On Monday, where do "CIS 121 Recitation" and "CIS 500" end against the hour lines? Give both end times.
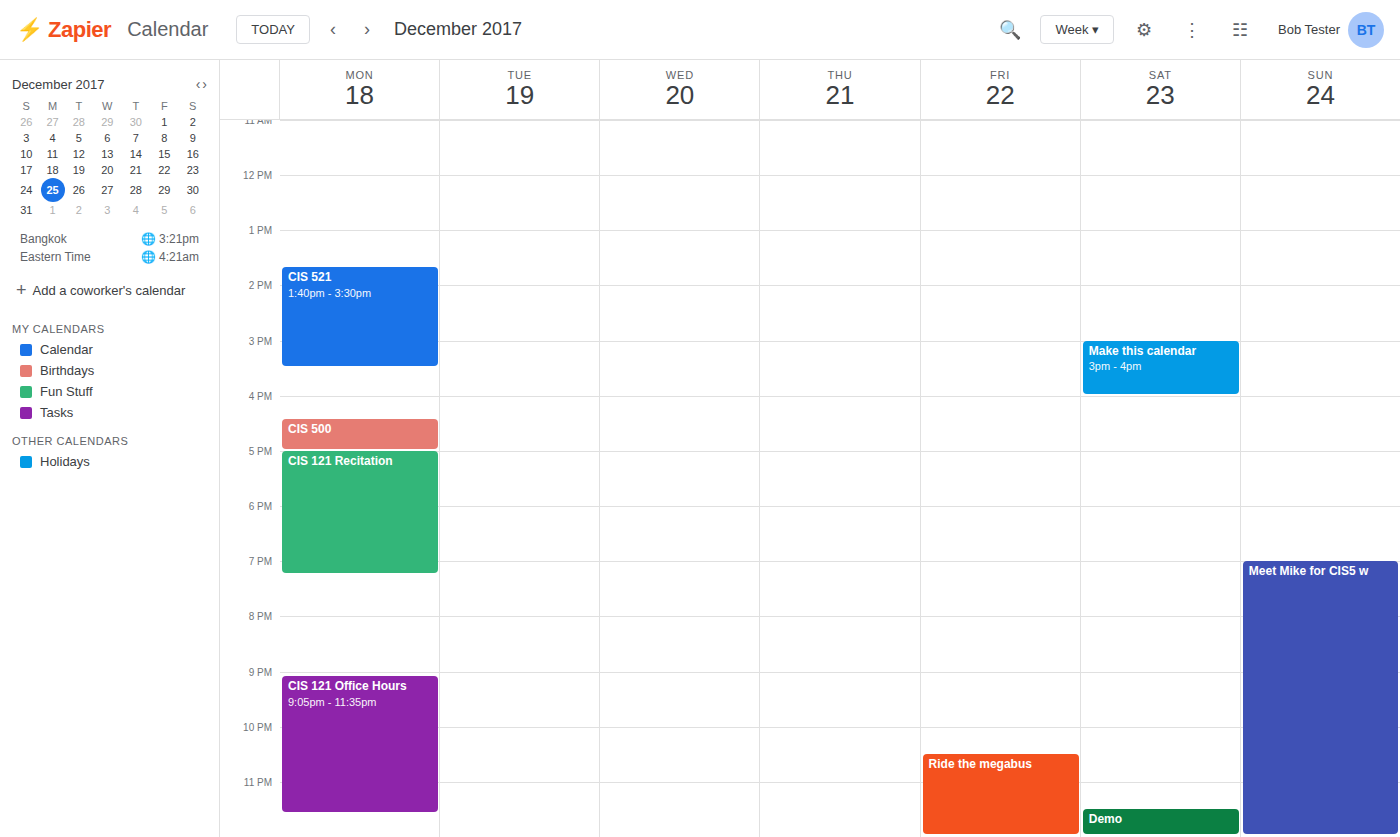
"CIS 121 Recitation": 7:15 PM, neither: a quarter of the way from the 7 PM line to the 8 PM line. "CIS 500": 5:00 PM, exactly on the 5 PM line.